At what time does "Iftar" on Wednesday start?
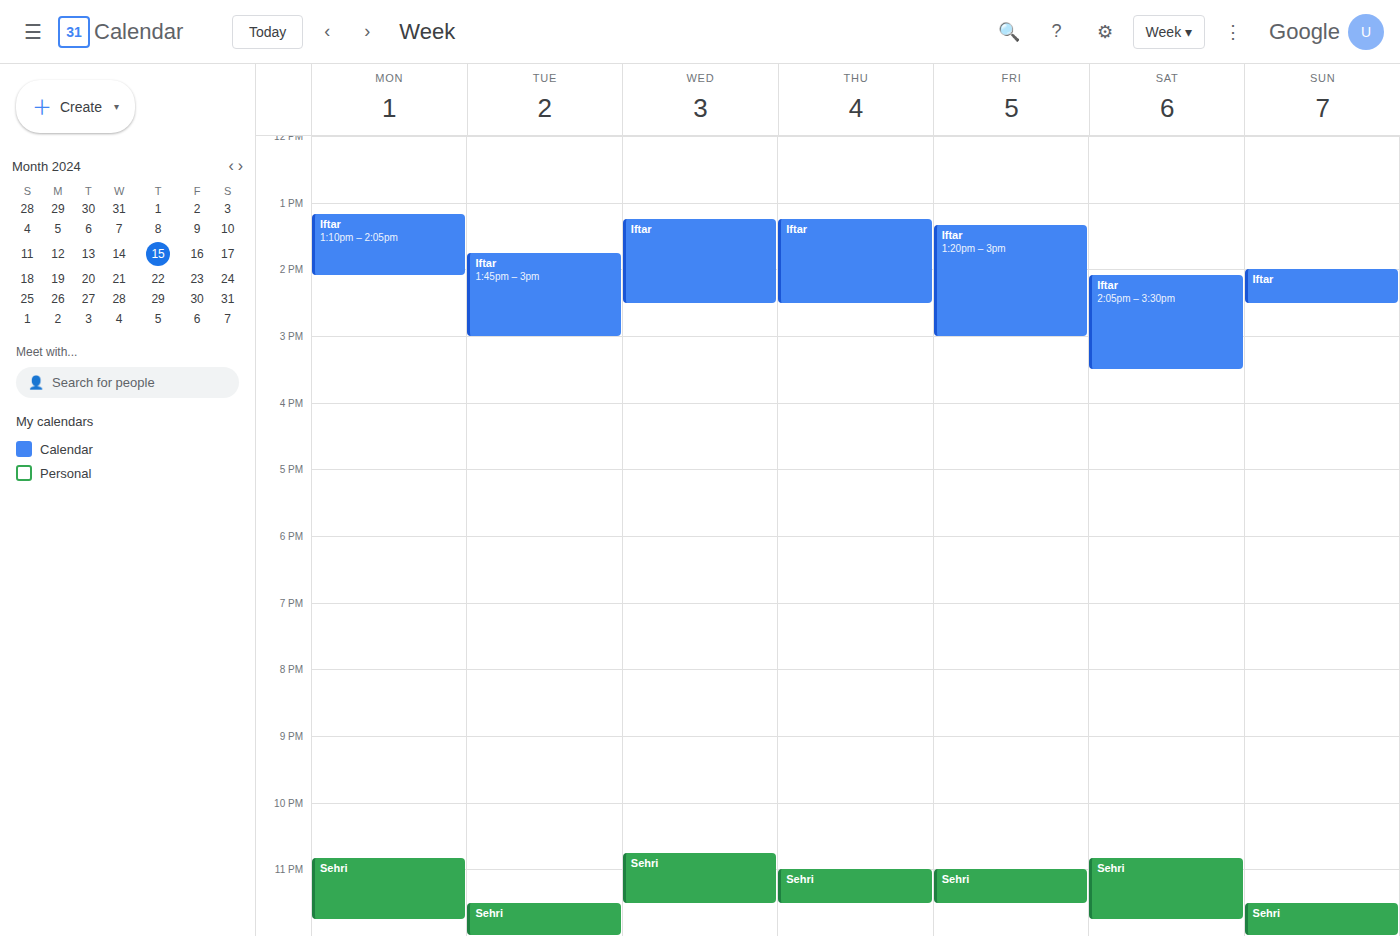
1:15 PM